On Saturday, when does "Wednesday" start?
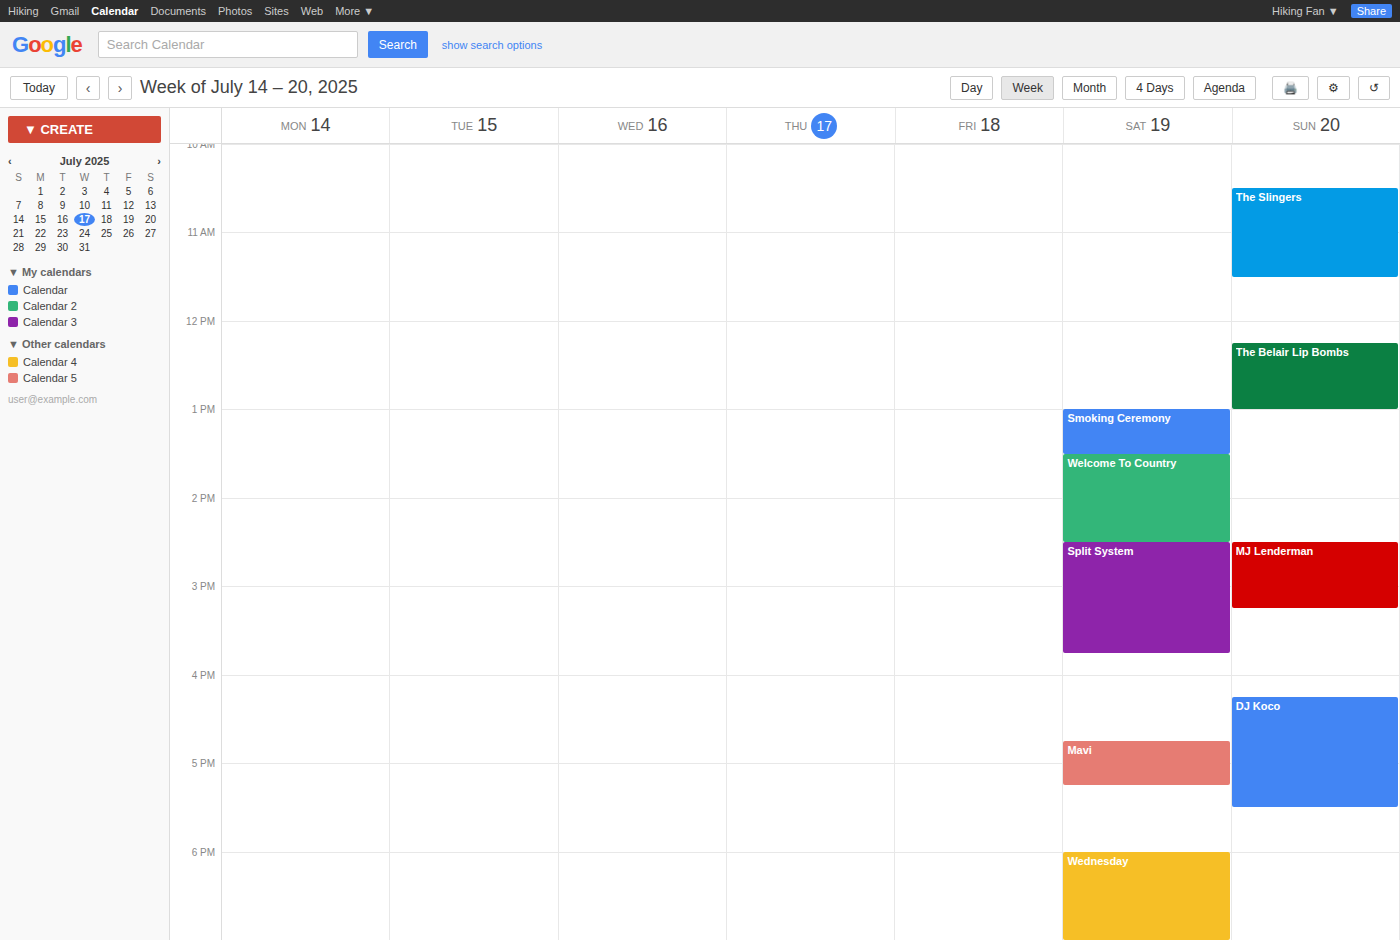
6:00 PM